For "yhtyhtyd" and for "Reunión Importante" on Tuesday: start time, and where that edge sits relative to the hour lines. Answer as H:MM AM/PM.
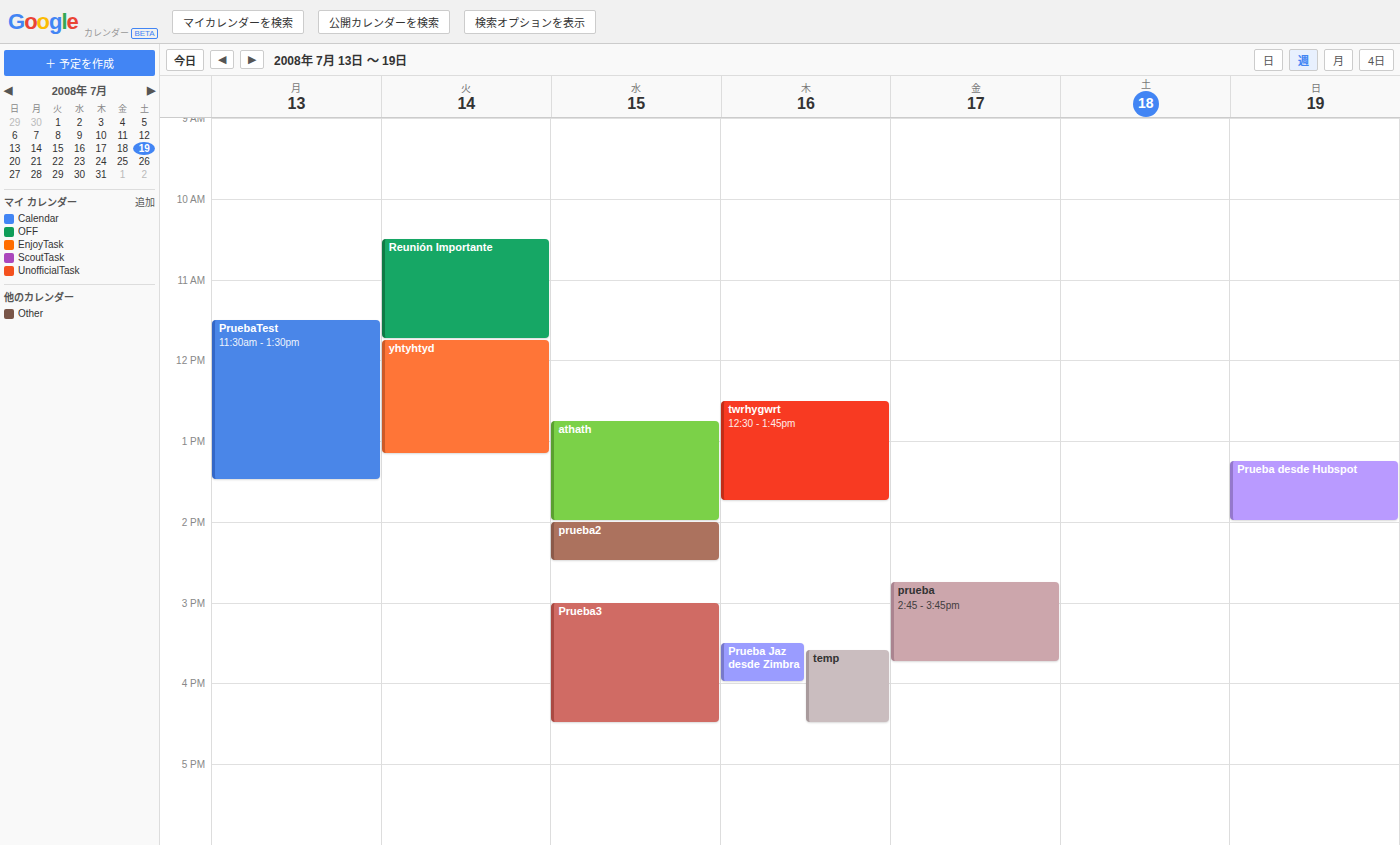
"yhtyhtyd": 11:45 AM, neither: three quarters of the way from the 11 AM line to the 12 PM line. "Reunión Importante": 10:30 AM, halfway between the 10 AM and 11 AM lines.